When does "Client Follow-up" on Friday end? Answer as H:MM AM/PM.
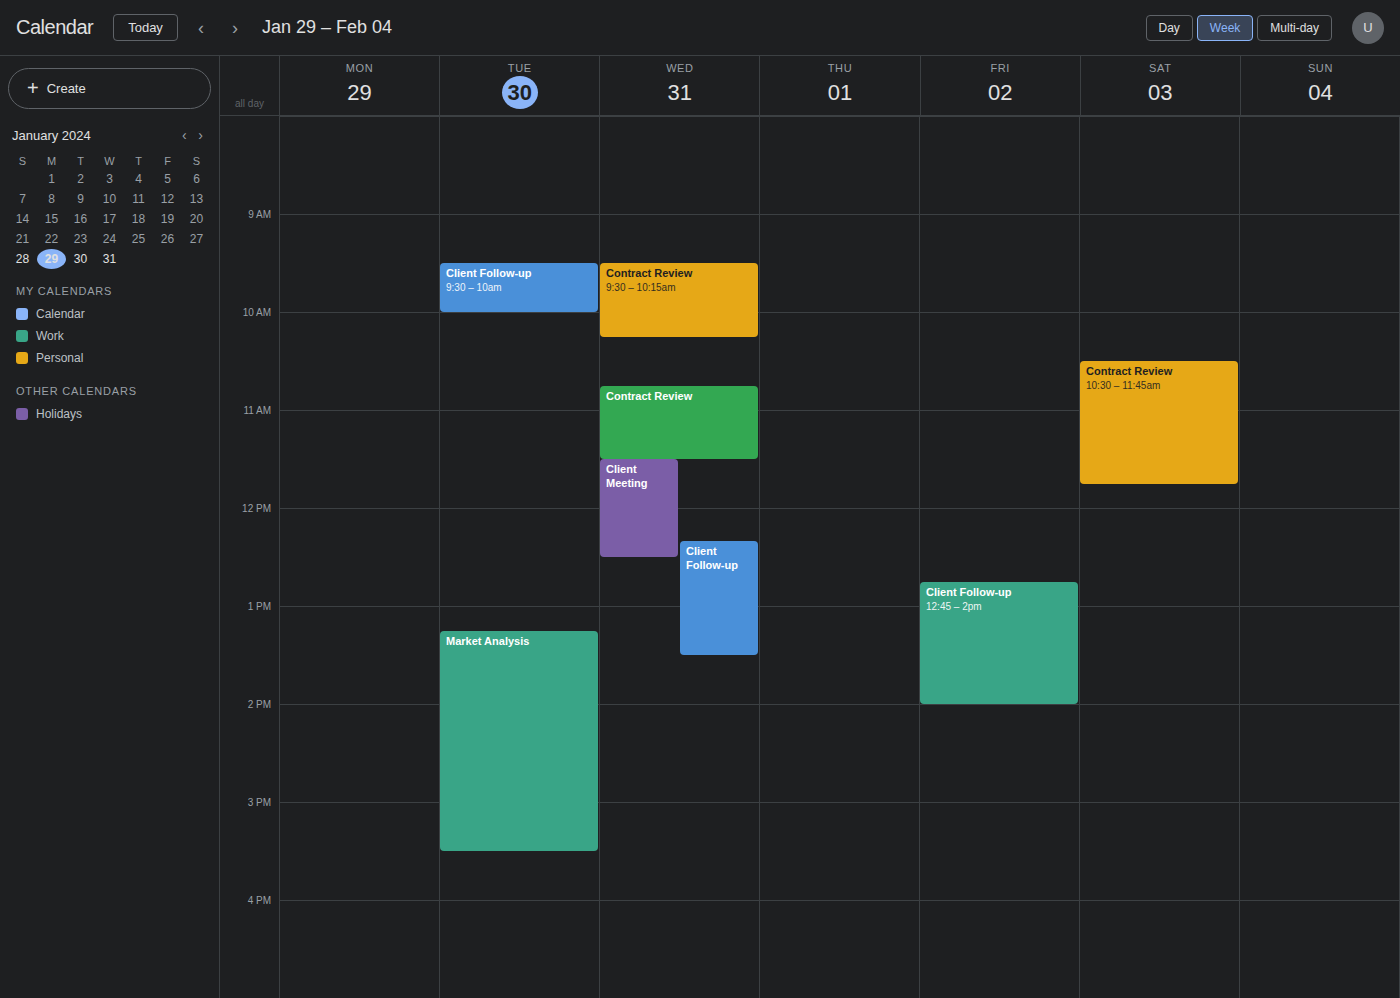
2:00 PM